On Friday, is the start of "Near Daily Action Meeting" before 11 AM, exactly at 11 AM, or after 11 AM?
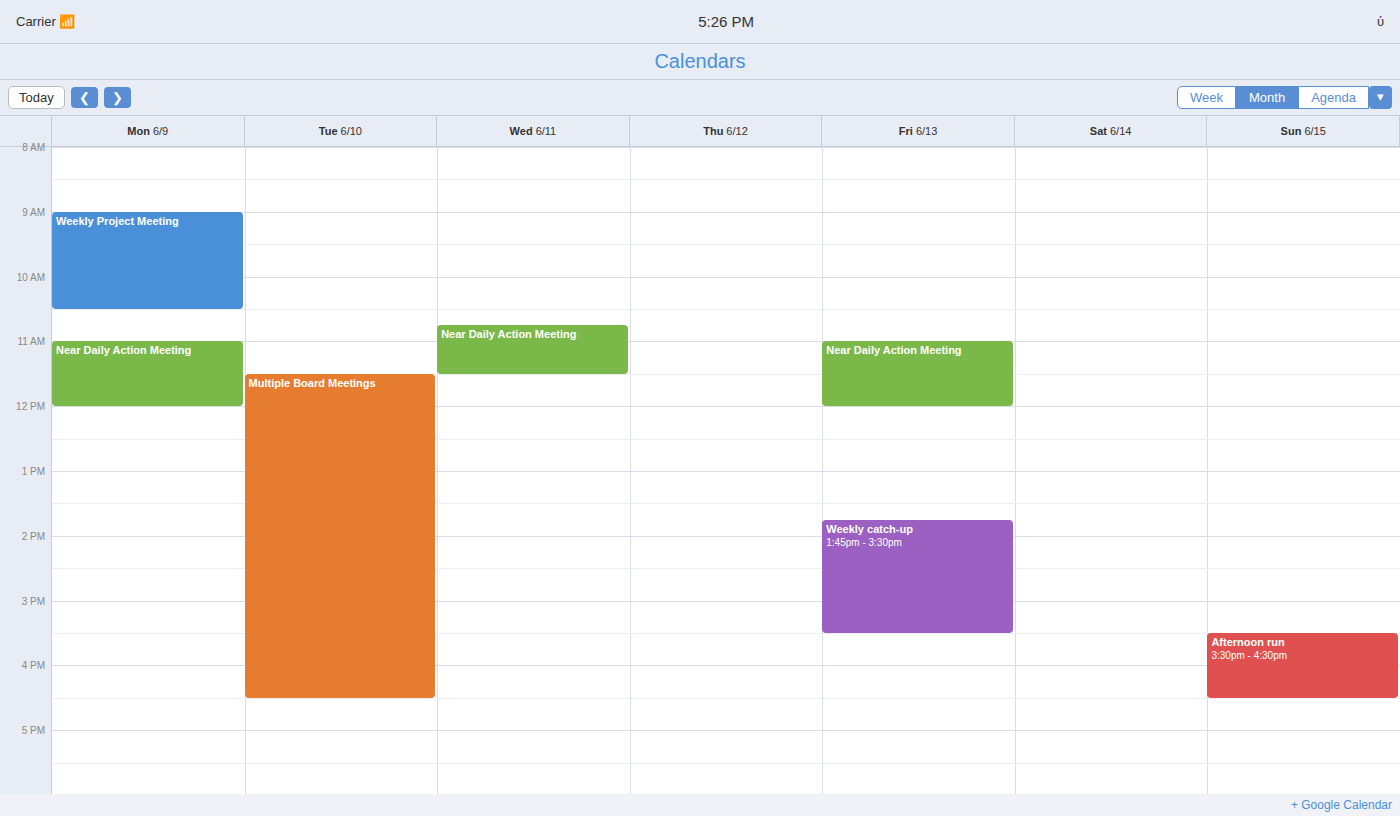
11:00 AM -- exactly at 11 AM, on the 11 AM line.